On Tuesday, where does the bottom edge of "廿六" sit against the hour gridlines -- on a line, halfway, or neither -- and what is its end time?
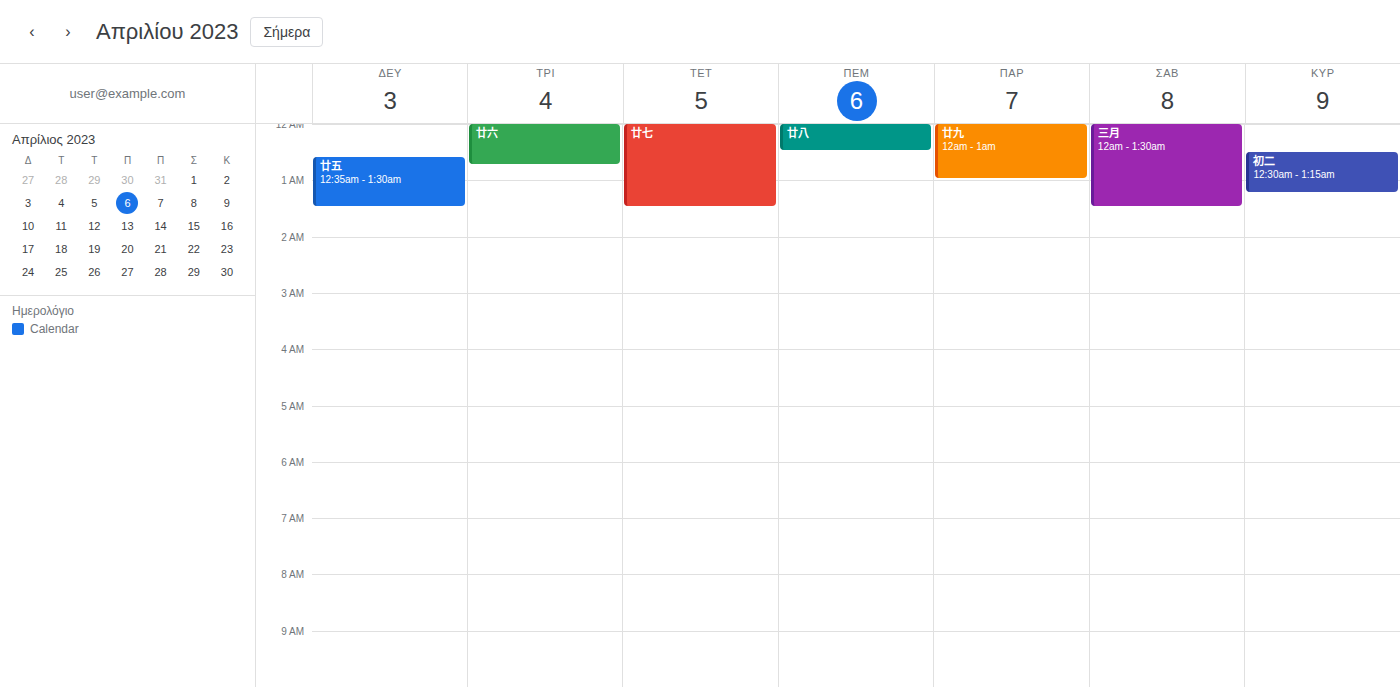
12:45 AM -- neither: three quarters of the way from the 12 AM line to the 1 AM line.